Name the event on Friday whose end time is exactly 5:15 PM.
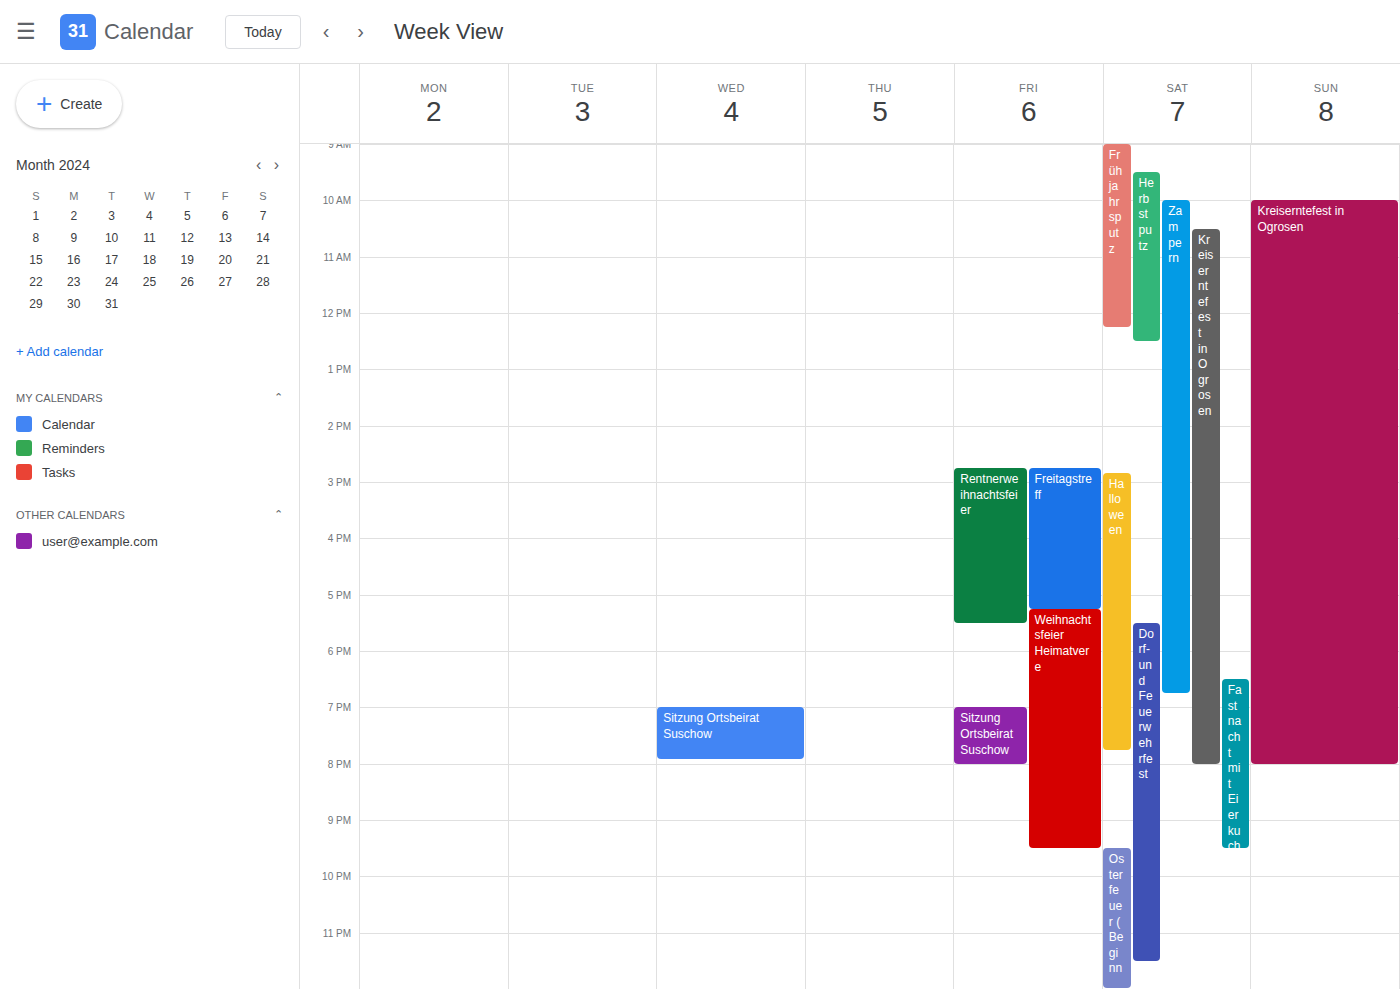
"Freitagstreff"